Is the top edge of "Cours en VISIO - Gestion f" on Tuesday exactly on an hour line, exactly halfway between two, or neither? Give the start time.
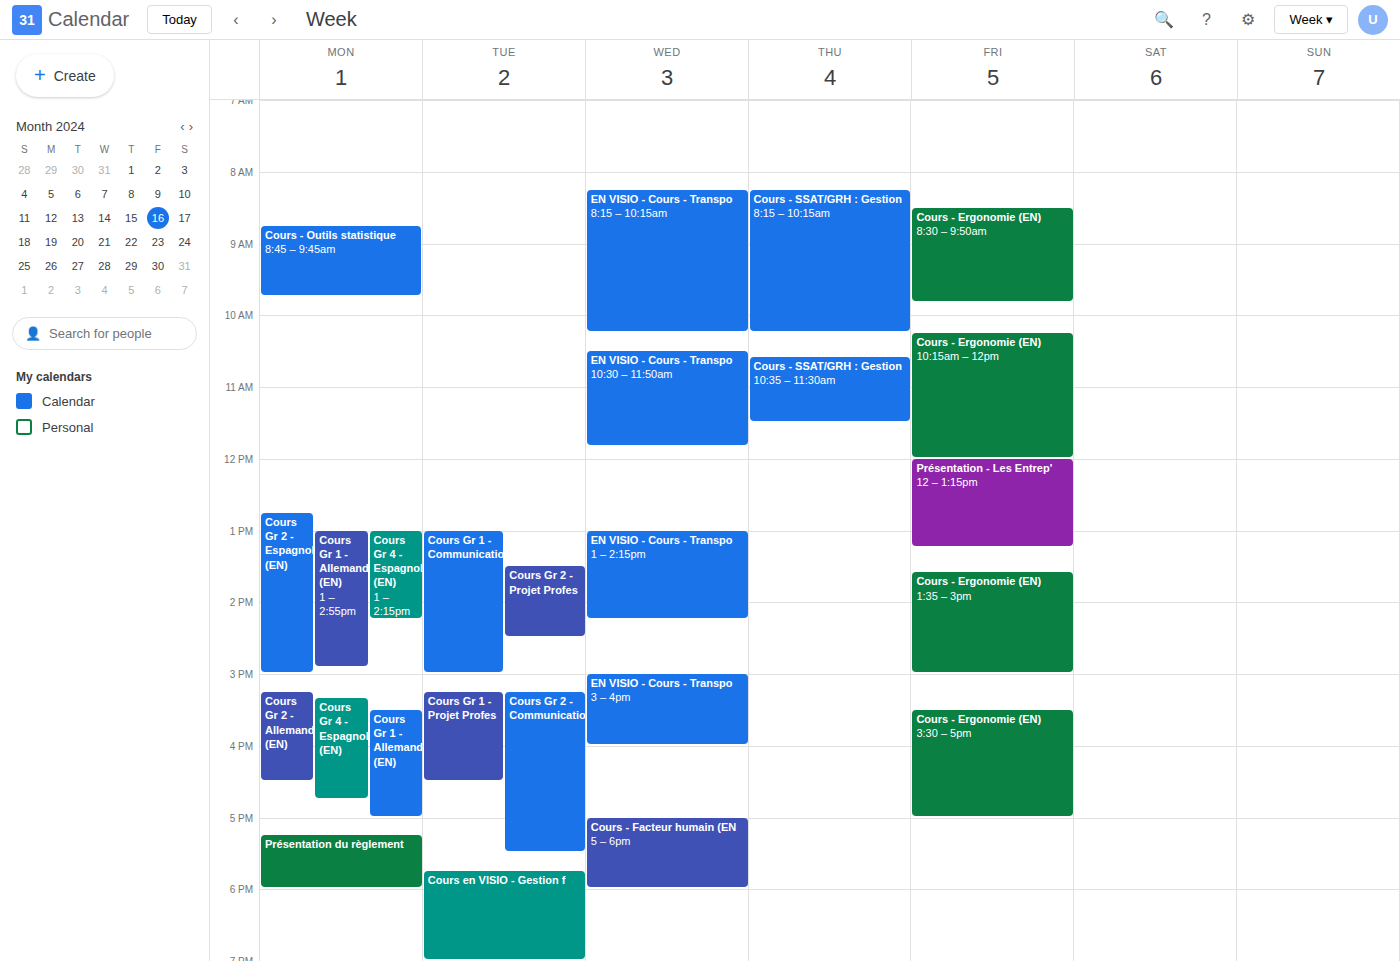
5:45 PM -- neither: three quarters of the way from the 5 PM line to the 6 PM line.